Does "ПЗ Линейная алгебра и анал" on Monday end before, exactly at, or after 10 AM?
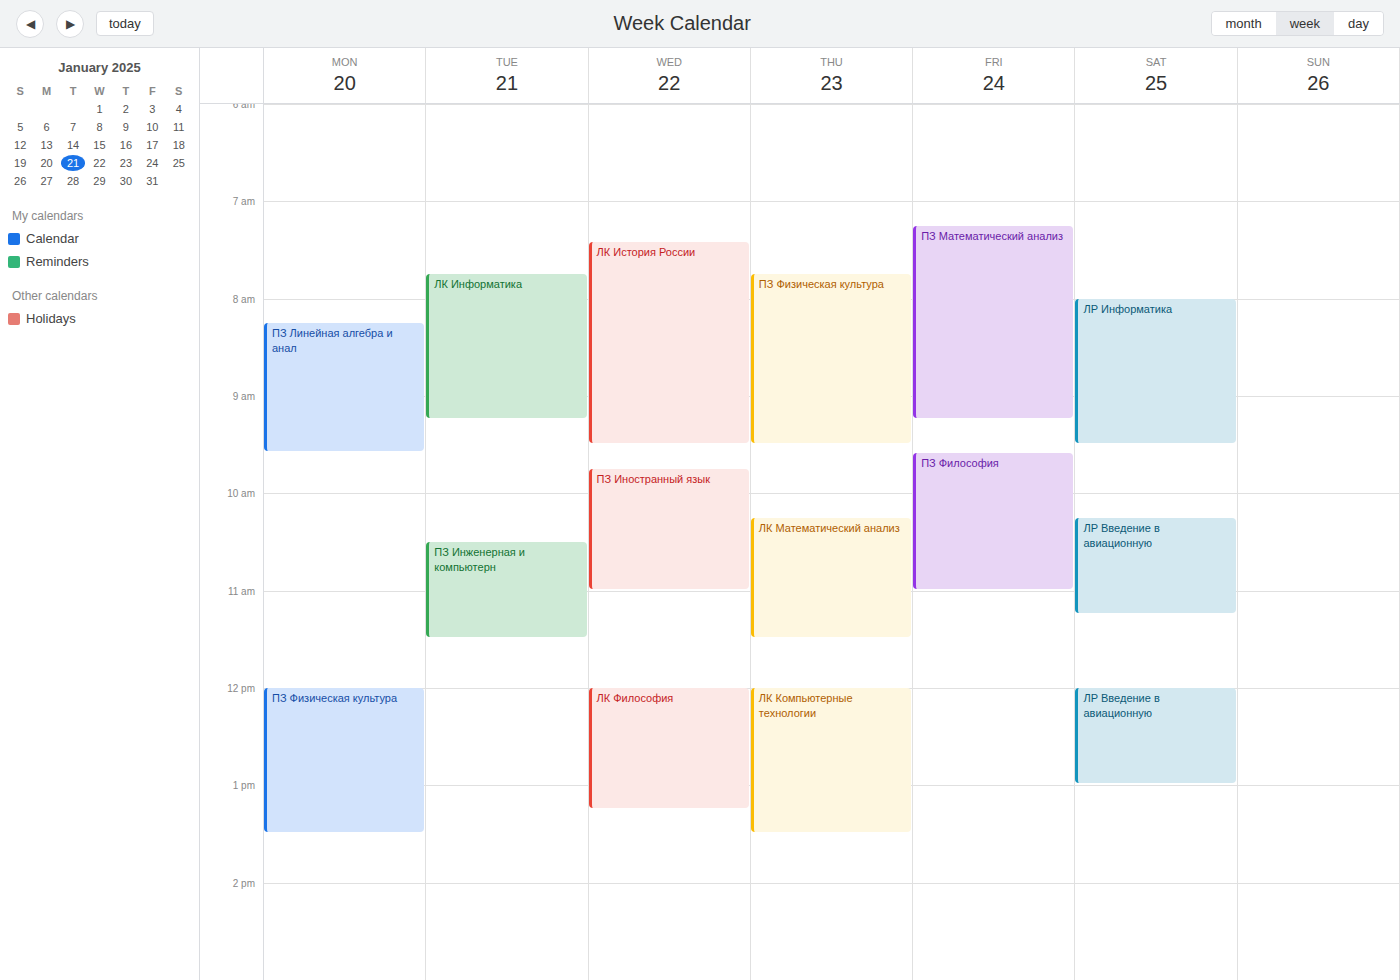
9:35 AM -- before 10 AM, 25 minutes above the 10 AM line.